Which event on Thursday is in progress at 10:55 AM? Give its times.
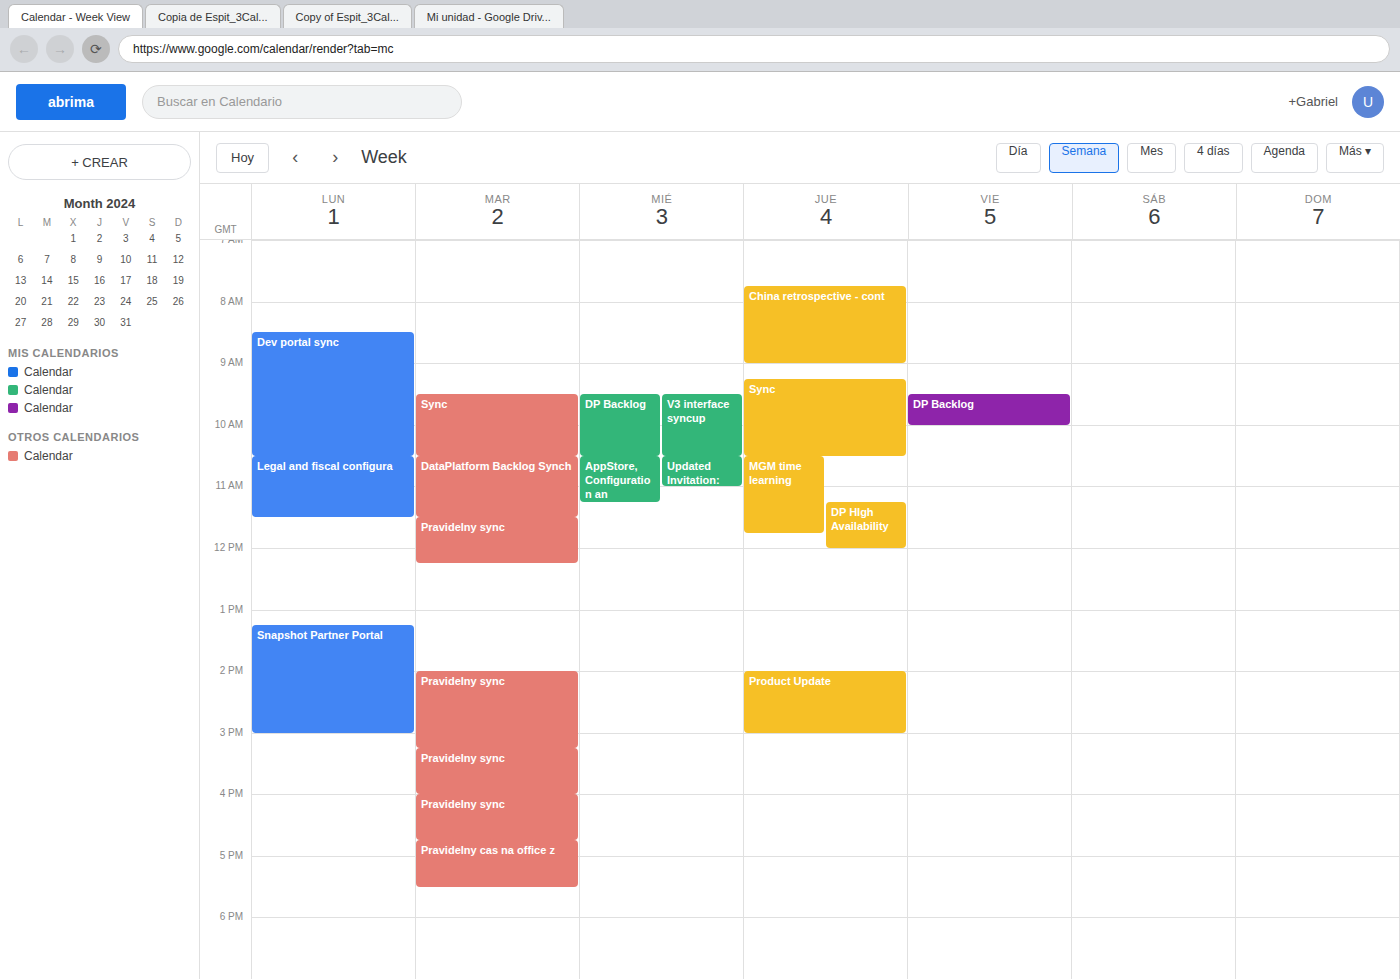
"MGM time learning", 10:30 AM to 11:45 AM